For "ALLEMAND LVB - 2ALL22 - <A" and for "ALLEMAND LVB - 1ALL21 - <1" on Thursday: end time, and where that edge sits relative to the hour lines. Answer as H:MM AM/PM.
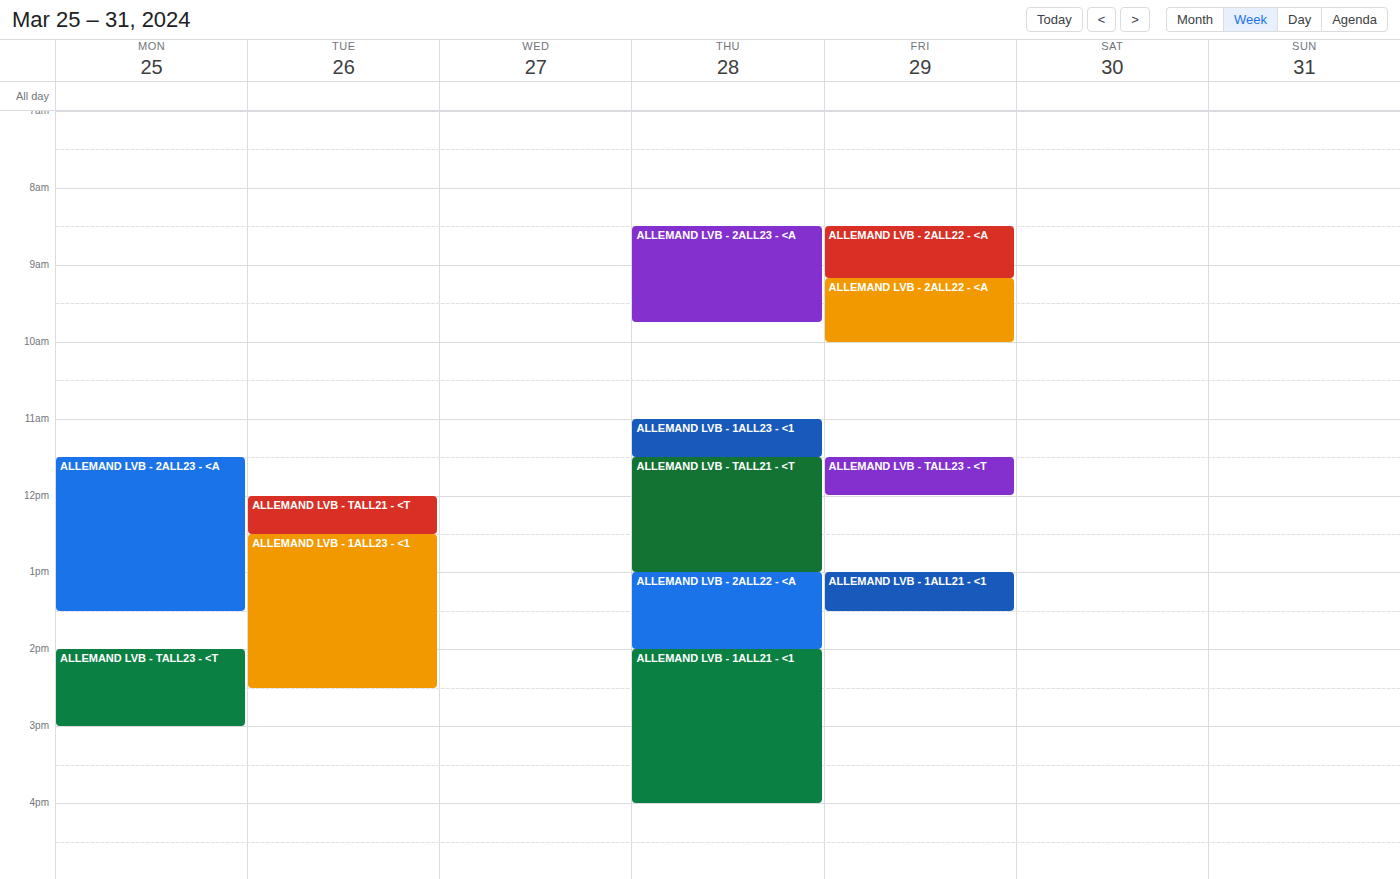
"ALLEMAND LVB - 2ALL22 - <A": 2:00 PM, exactly on the 2 PM line. "ALLEMAND LVB - 1ALL21 - <1": 4:00 PM, exactly on the 4 PM line.